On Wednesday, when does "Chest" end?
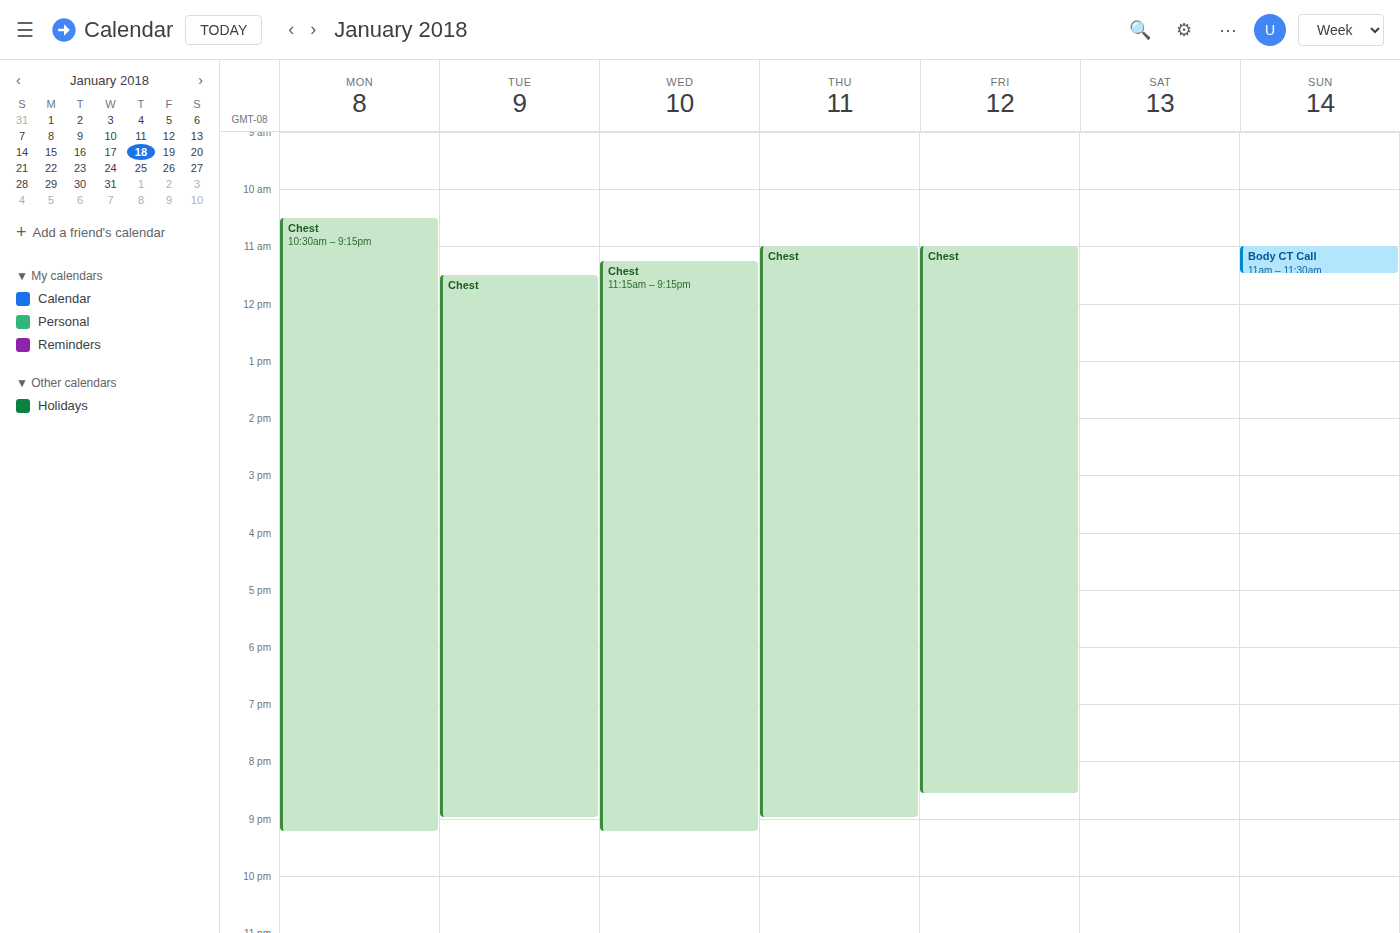
9:15 PM